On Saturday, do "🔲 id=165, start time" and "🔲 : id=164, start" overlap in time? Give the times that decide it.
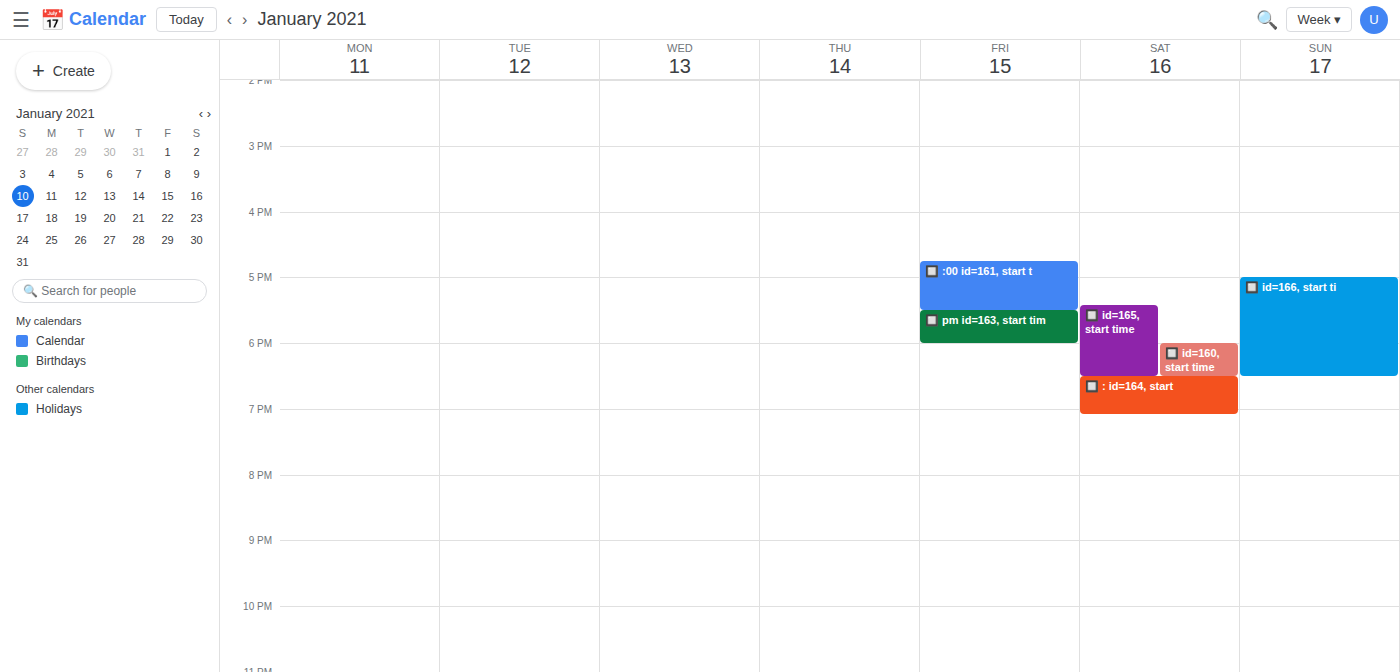
"🔲 id=165, start time" ends at 6:30 PM, exactly when "🔲 : id=164, start" starts -- they touch but do not overlap.